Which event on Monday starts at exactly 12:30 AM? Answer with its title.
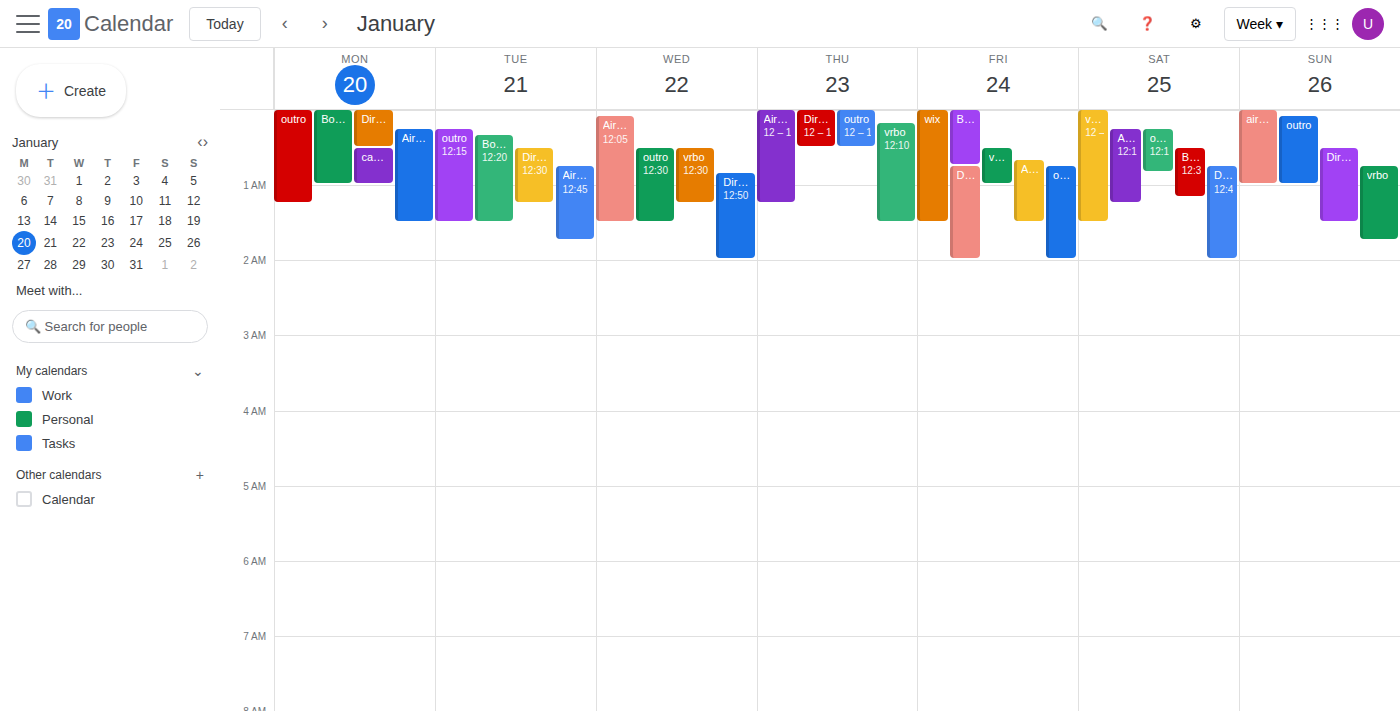
"casaFerias"